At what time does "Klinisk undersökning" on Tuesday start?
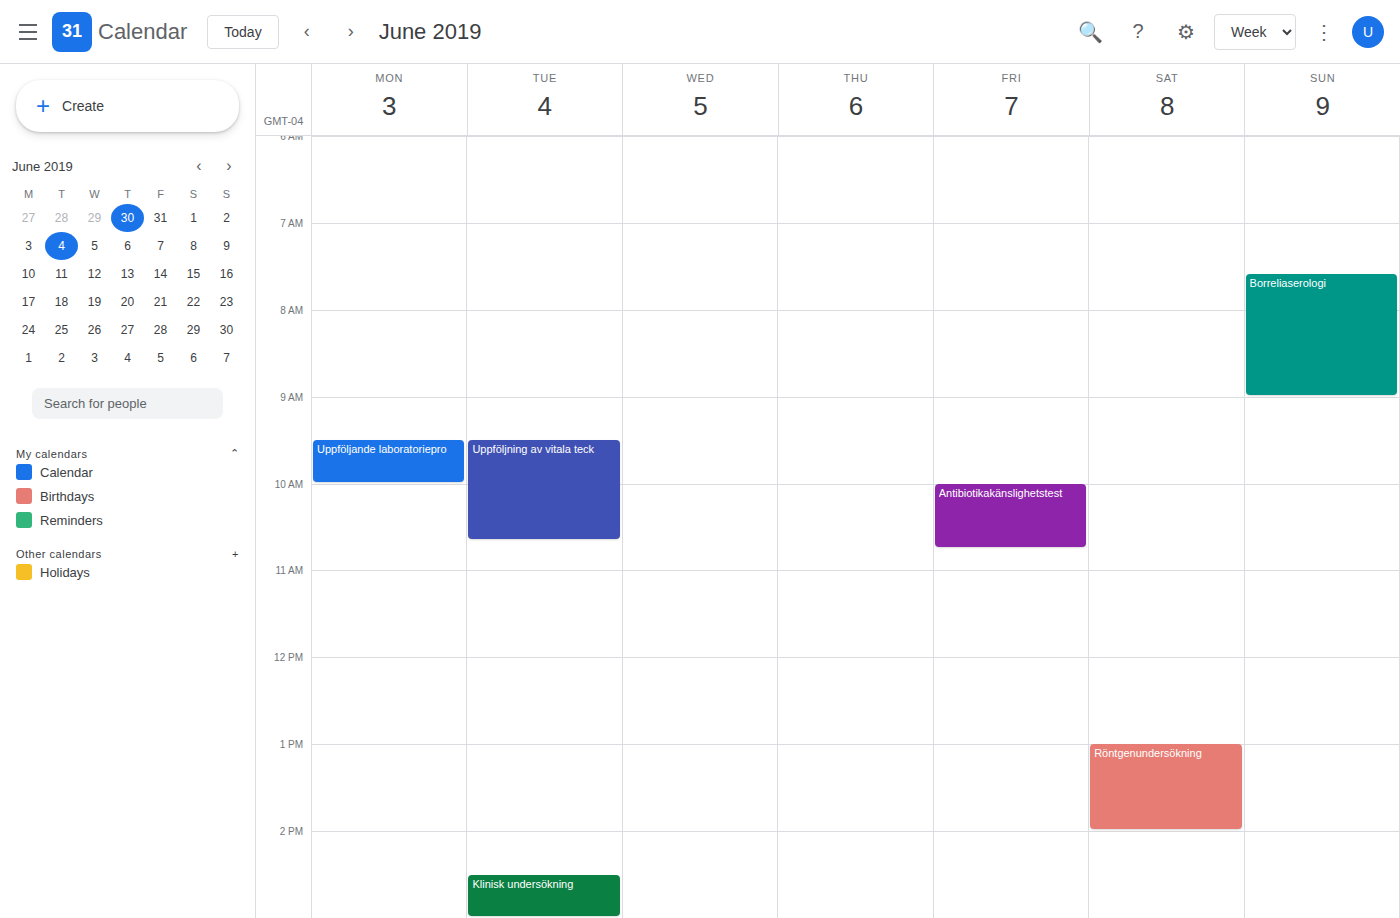
2:30 PM